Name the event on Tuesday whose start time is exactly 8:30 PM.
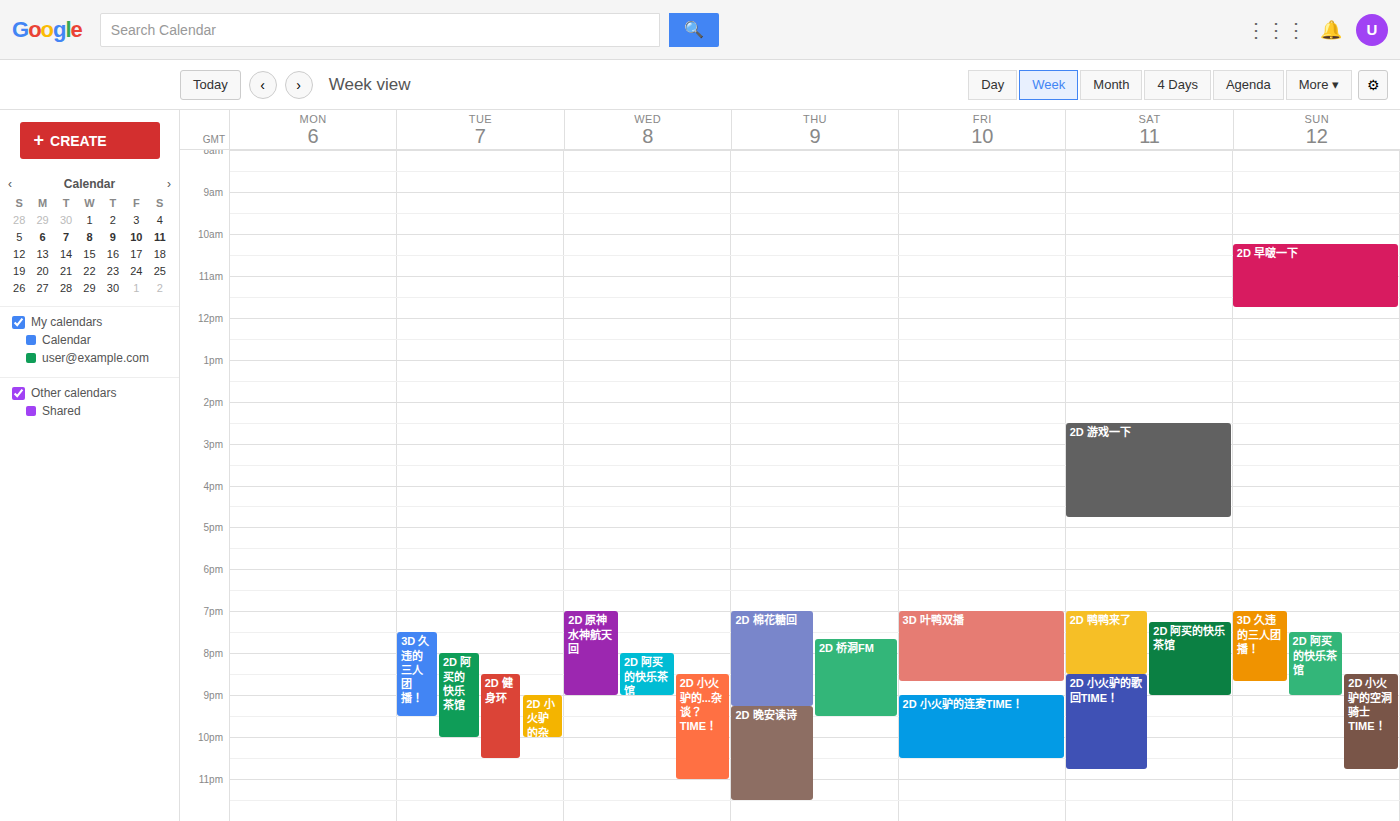
"2D 健身环"